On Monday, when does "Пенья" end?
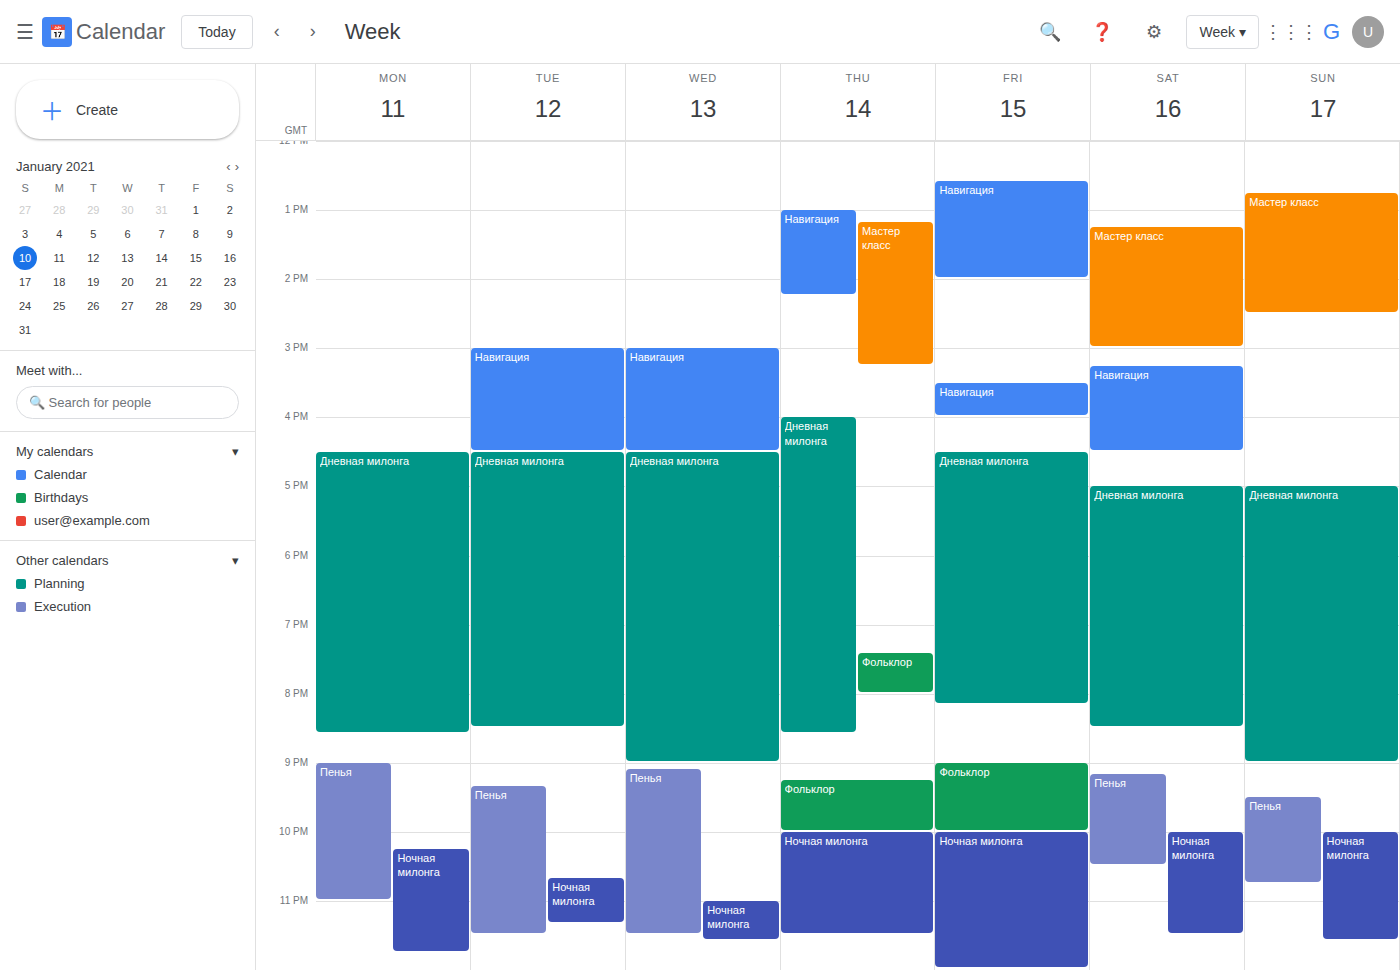
11:00 PM